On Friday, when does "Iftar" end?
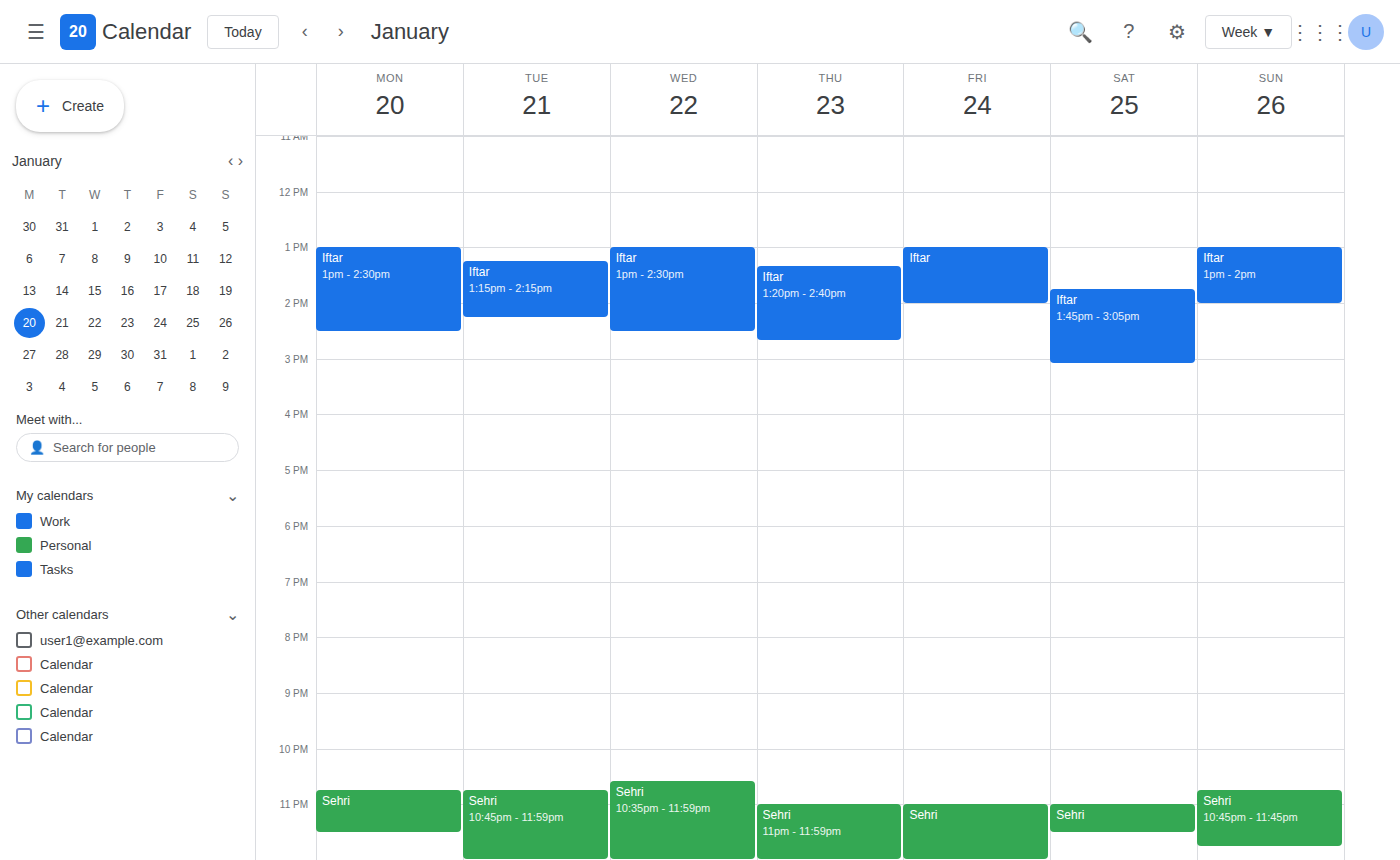
2:00 PM